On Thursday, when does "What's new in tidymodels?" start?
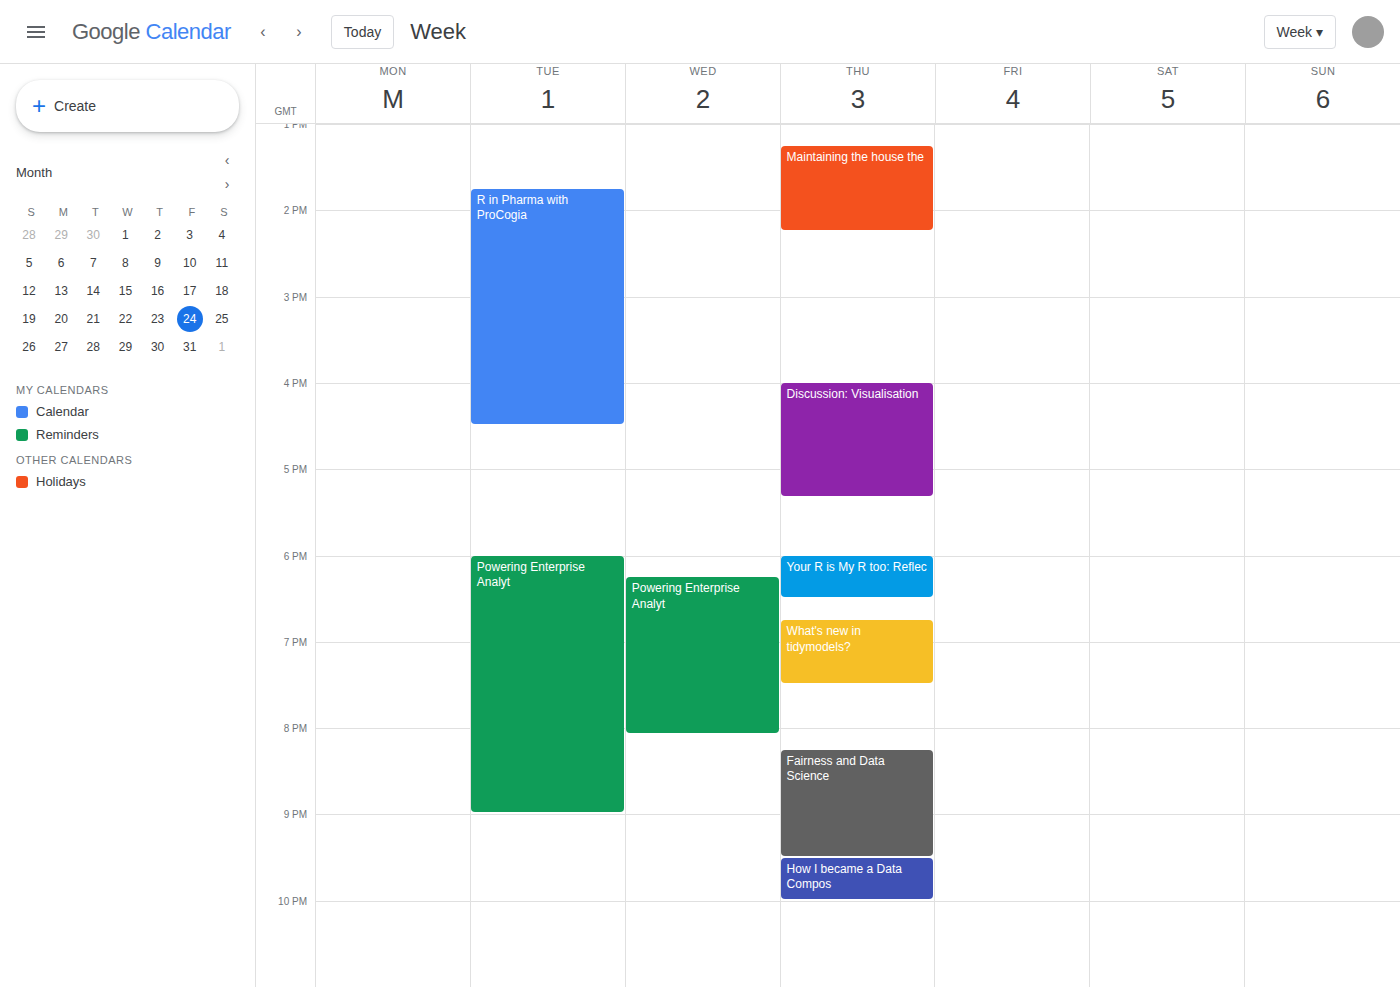
6:45 PM